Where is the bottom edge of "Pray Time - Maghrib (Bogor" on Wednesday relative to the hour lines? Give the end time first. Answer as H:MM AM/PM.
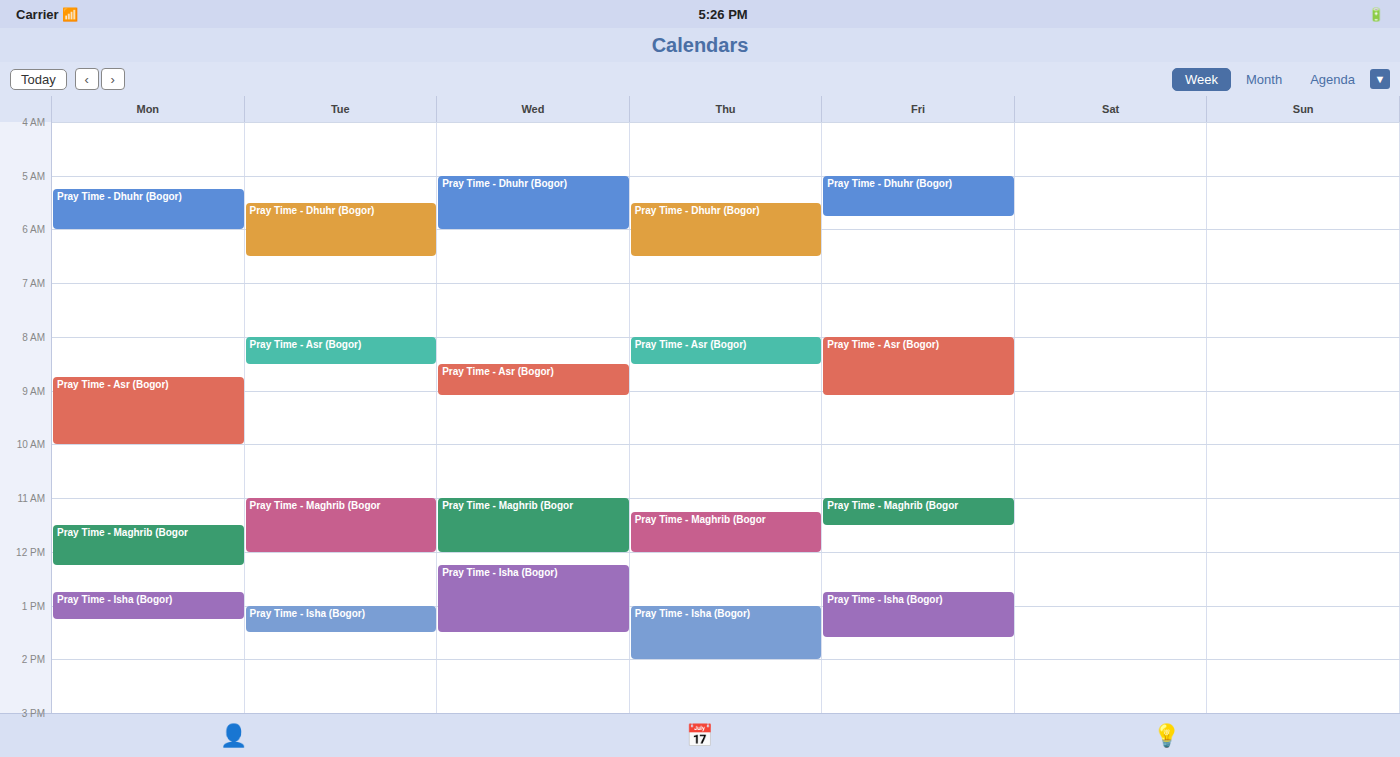
12:00 PM -- exactly on the 12 PM line.